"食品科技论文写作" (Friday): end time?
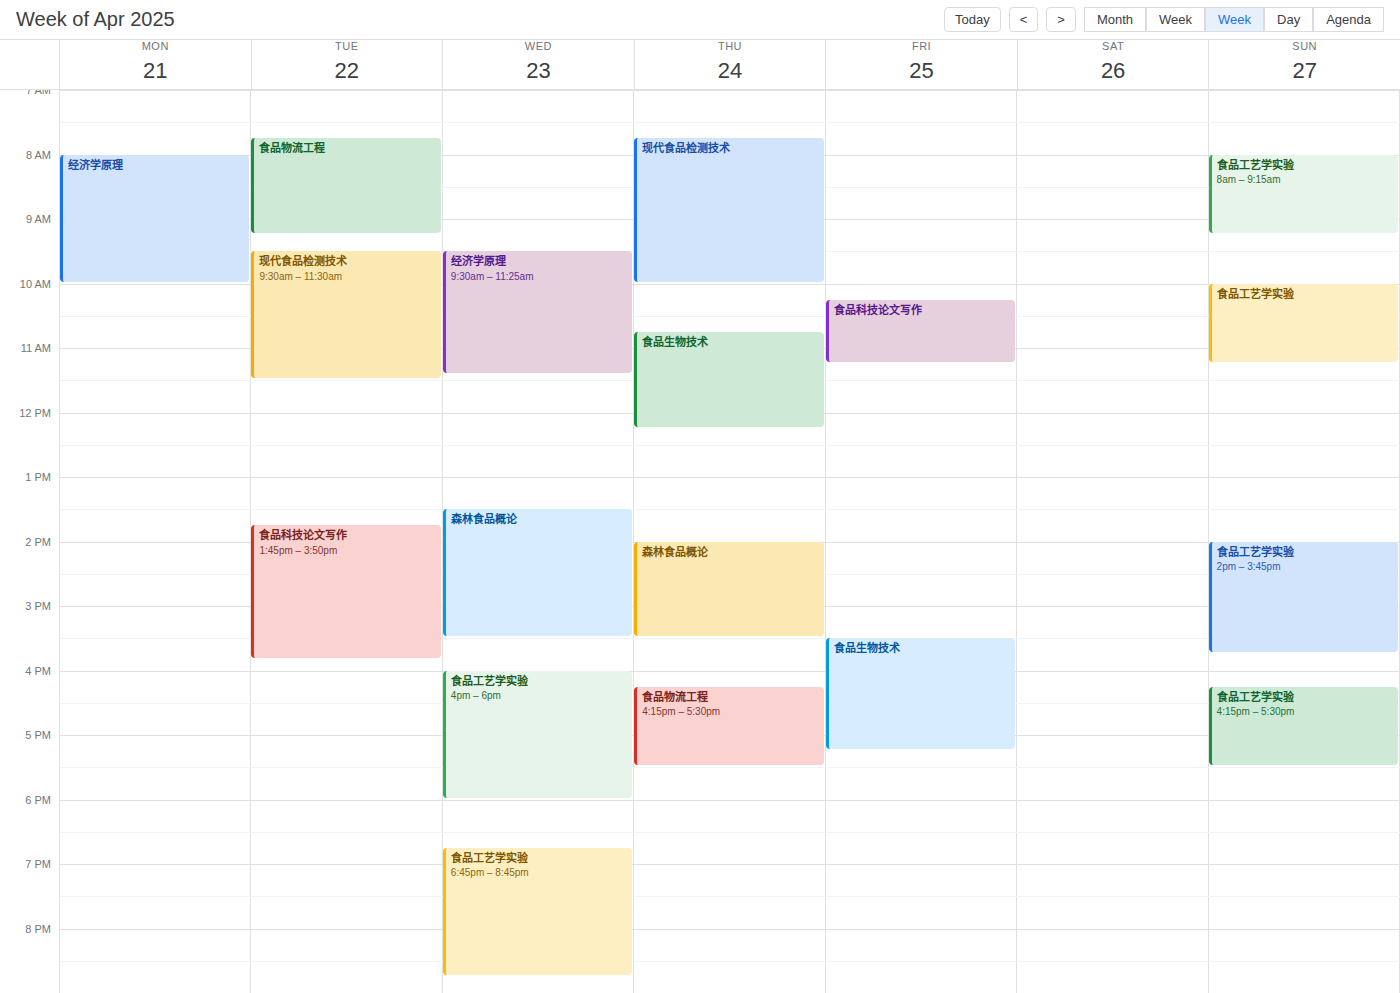
11:15